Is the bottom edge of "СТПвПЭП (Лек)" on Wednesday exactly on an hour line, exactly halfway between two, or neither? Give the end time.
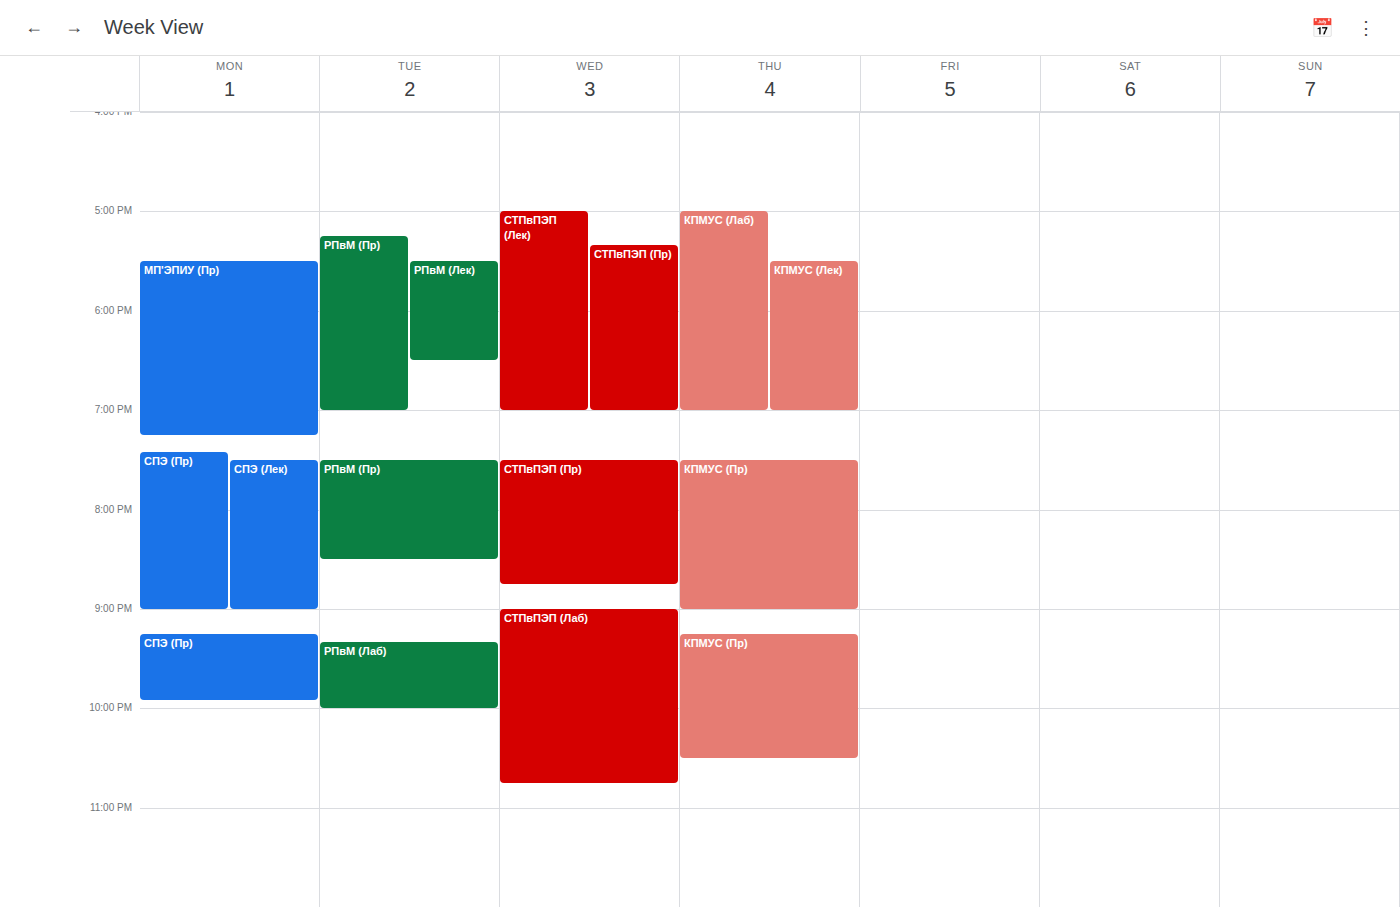
7:00 PM -- exactly on the 7 PM line.